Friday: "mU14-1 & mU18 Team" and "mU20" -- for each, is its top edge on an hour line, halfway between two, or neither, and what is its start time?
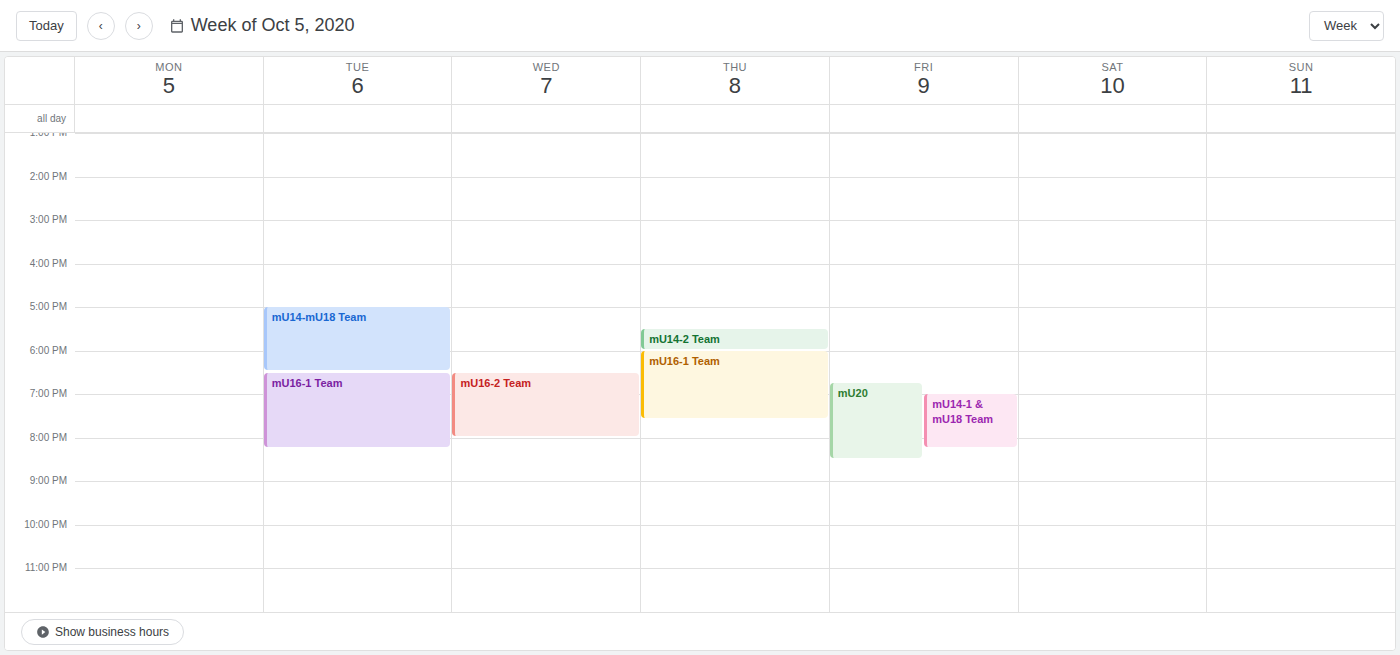
"mU14-1 & mU18 Team": 19:00, exactly on the 19:00 line. "mU20": 18:45, neither: three quarters of the way from the 18:00 line to the 19:00 line.